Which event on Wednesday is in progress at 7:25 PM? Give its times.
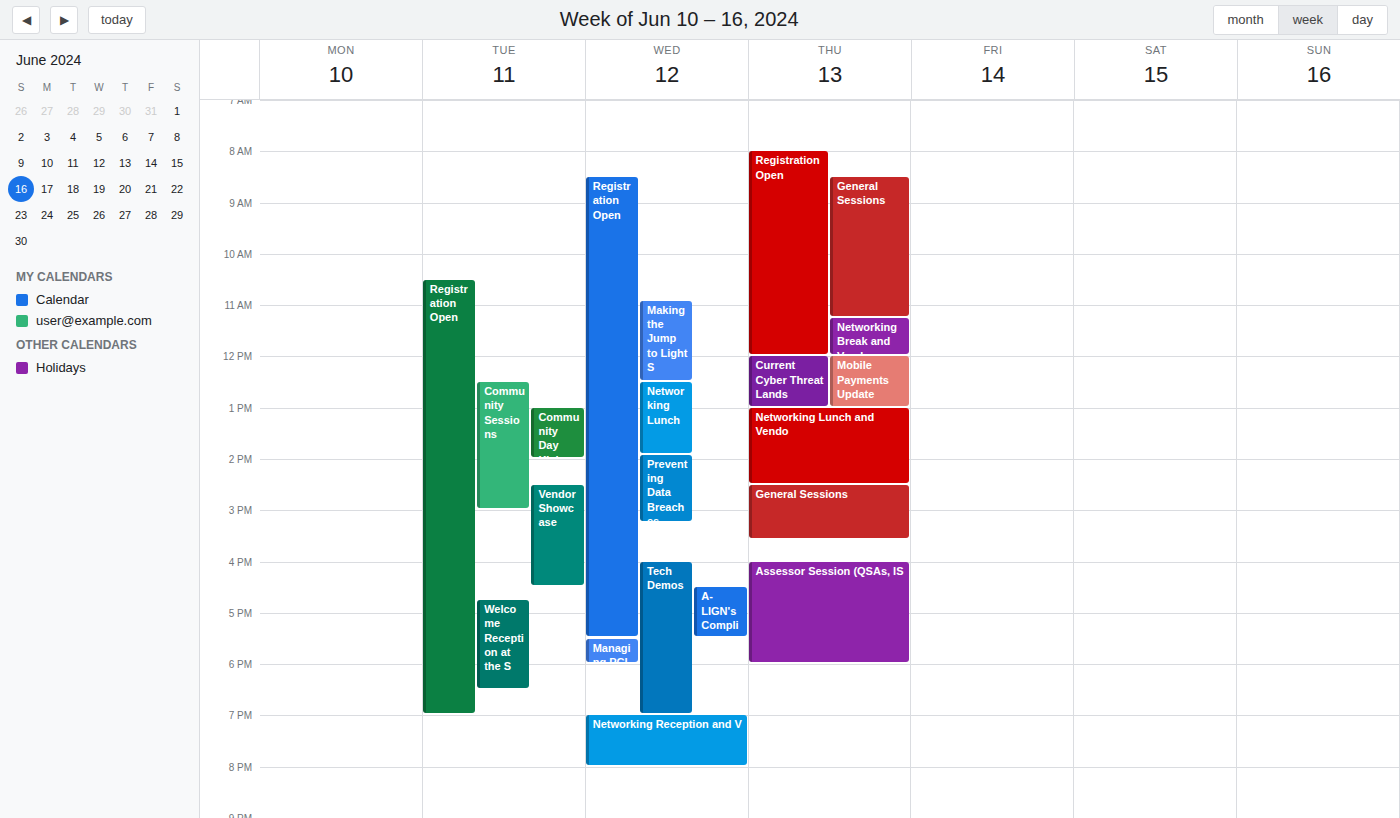
"Networking Reception and V", 7:00 PM to 8:00 PM